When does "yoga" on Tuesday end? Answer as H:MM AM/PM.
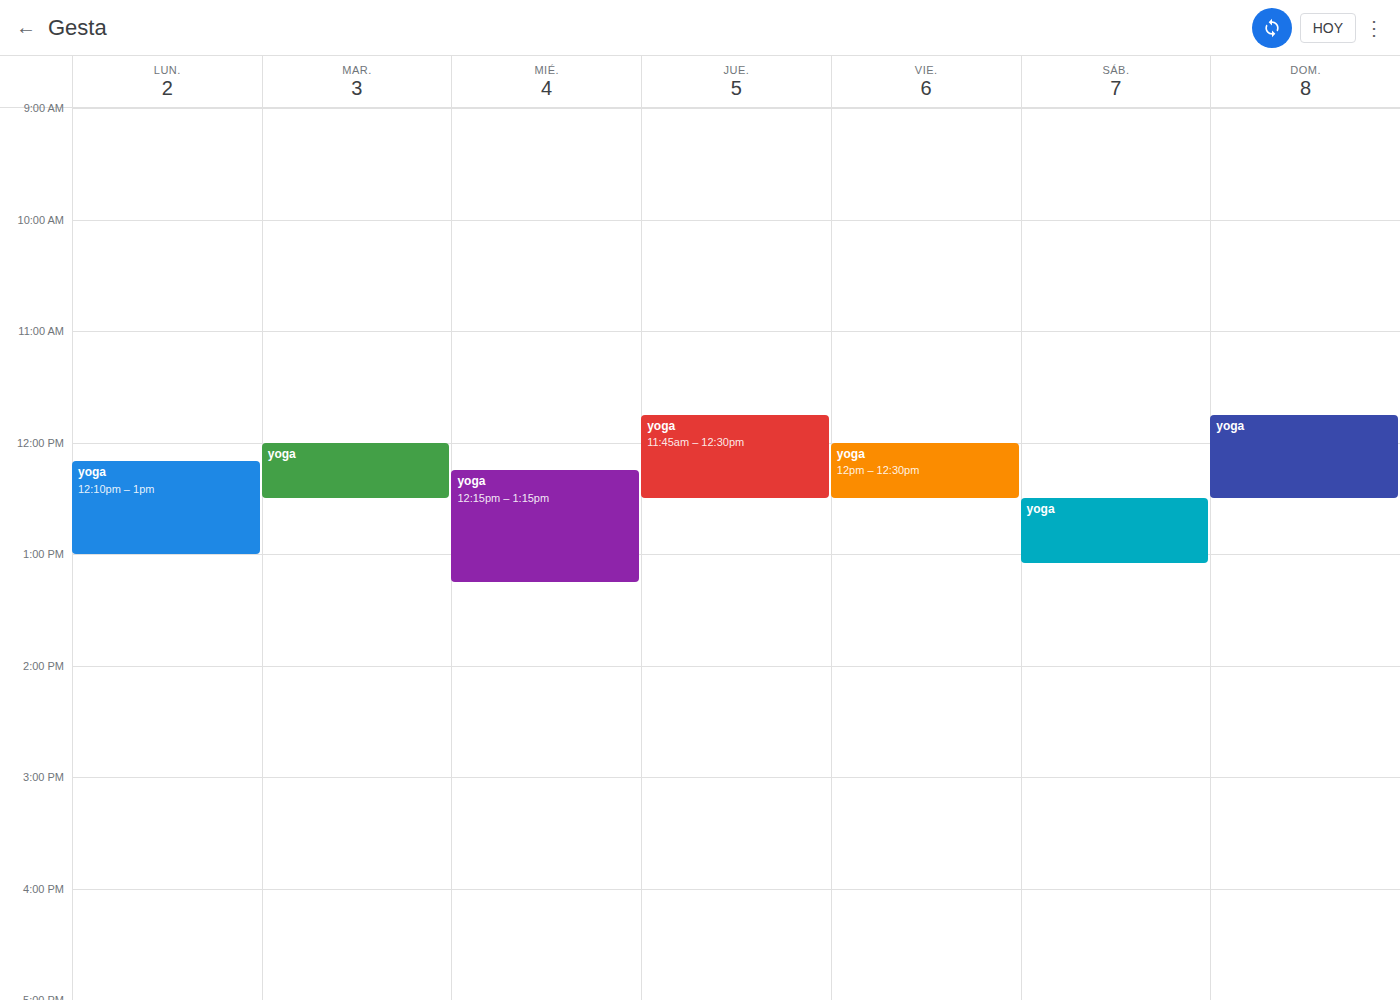
12:30 PM